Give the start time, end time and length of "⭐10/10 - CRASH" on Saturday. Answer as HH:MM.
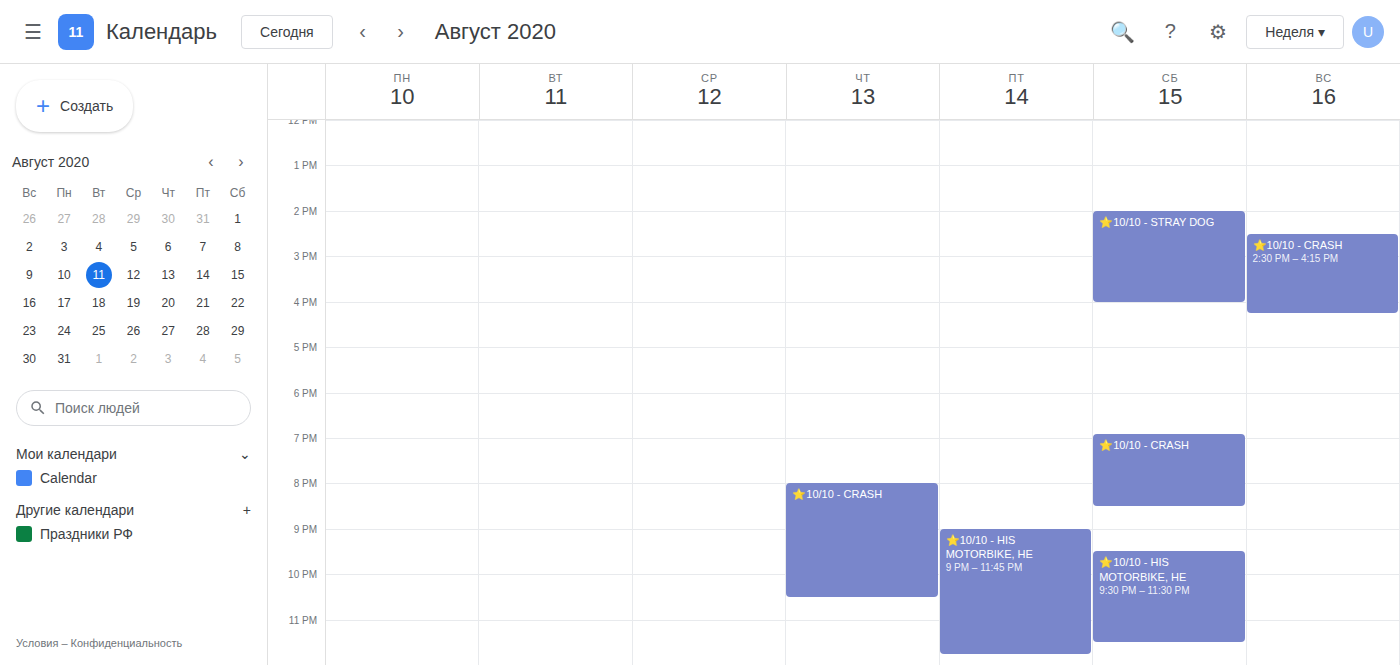
18:55 to 20:30, 1 hour 35 minutes